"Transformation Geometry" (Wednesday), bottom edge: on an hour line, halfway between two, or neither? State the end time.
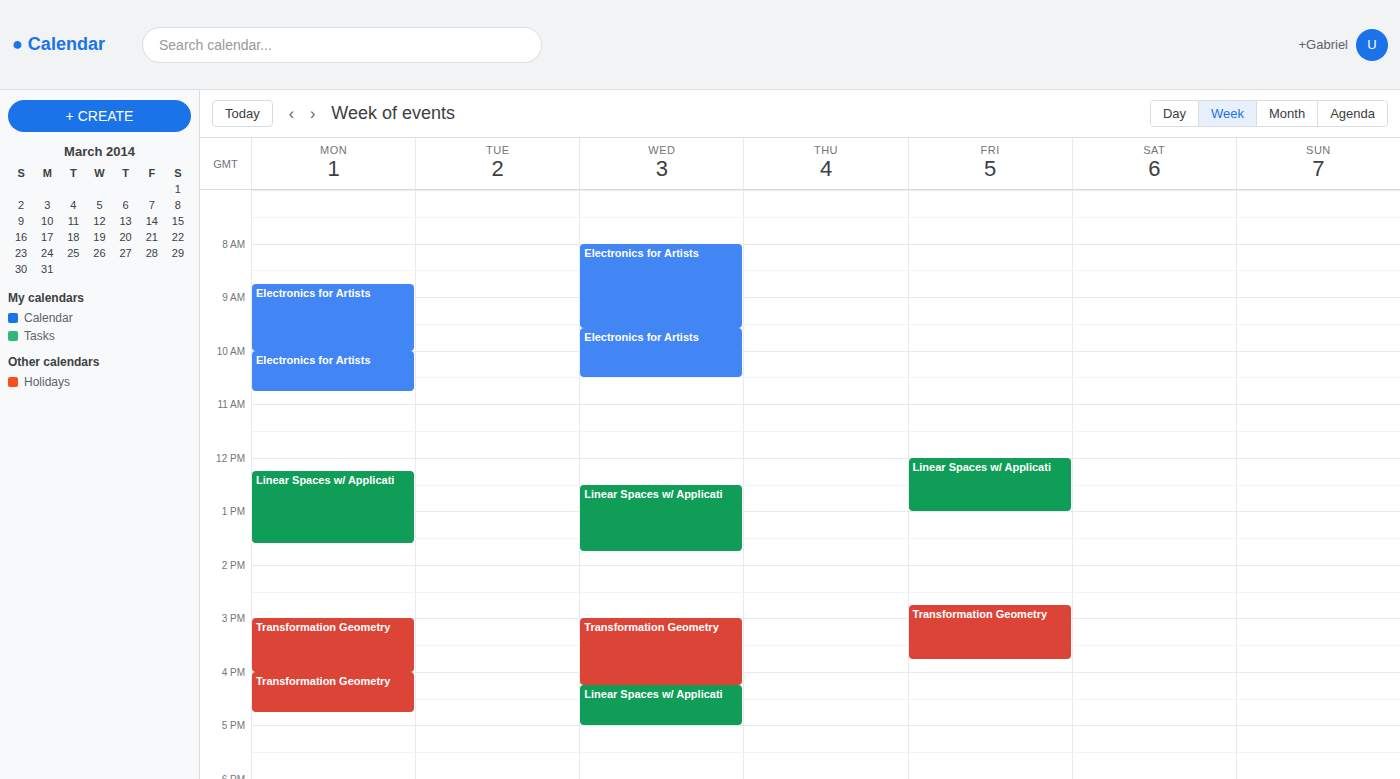
4:15 PM -- neither: a quarter of the way from the 4 PM line to the 5 PM line.